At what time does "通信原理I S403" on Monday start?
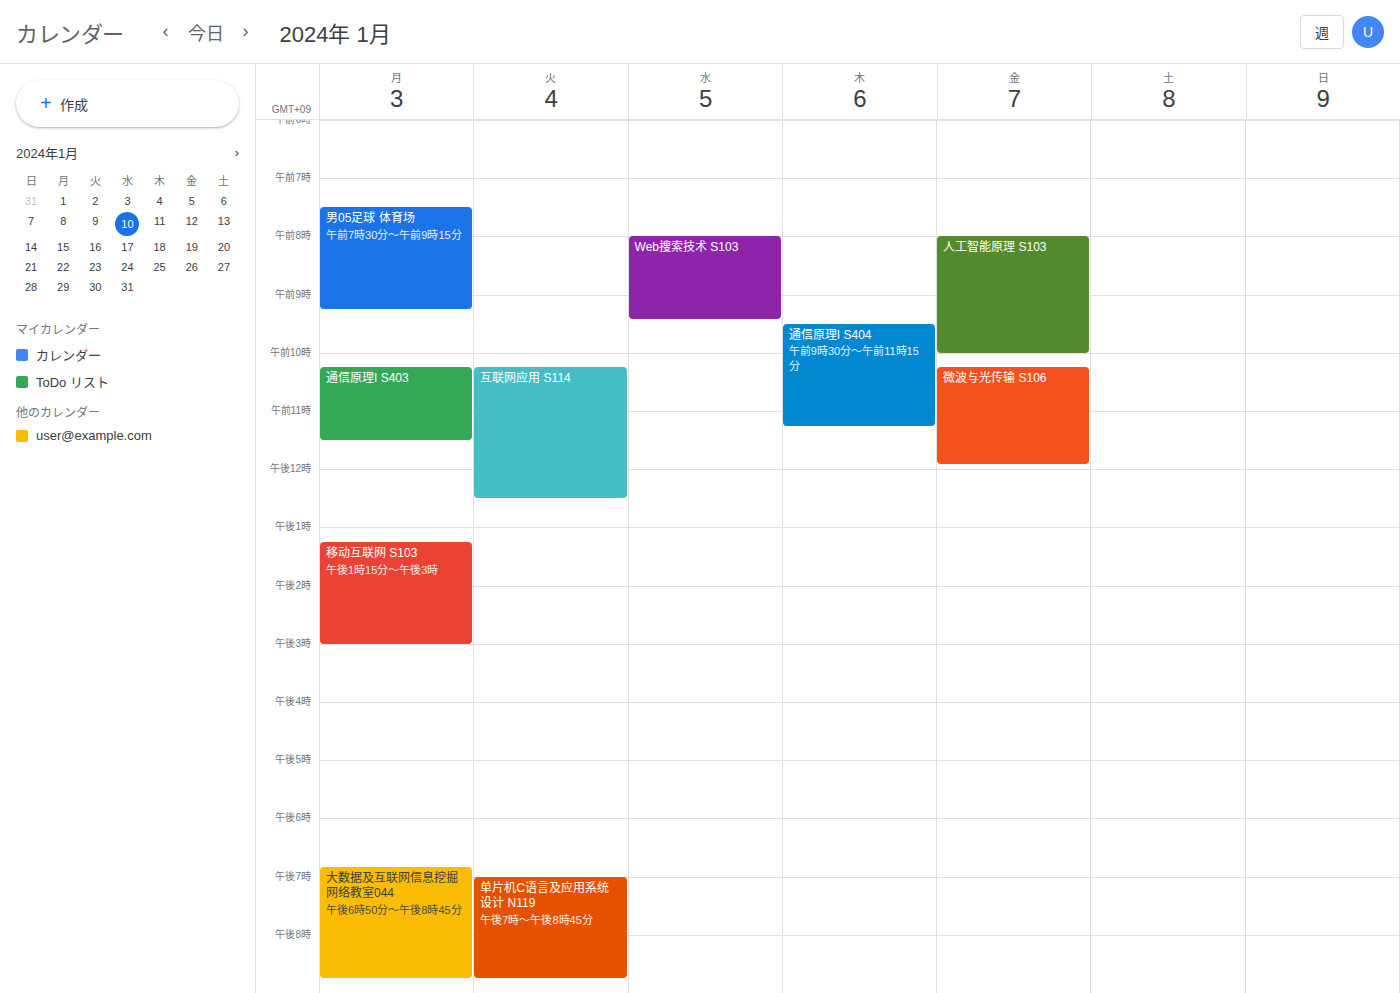
10:15 AM